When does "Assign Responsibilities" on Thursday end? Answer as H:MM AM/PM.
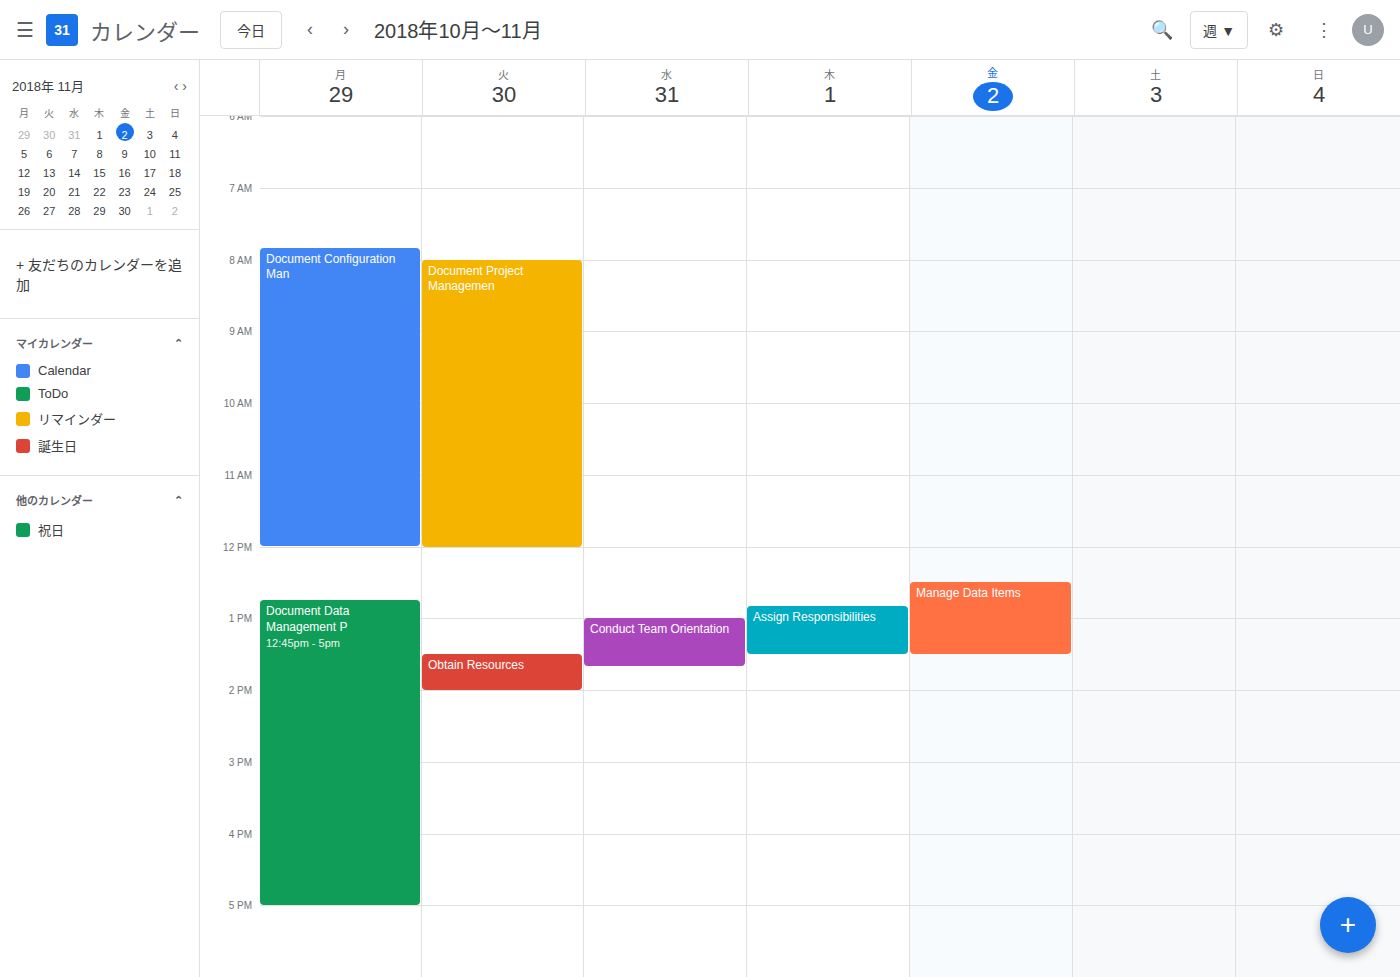
1:30 PM